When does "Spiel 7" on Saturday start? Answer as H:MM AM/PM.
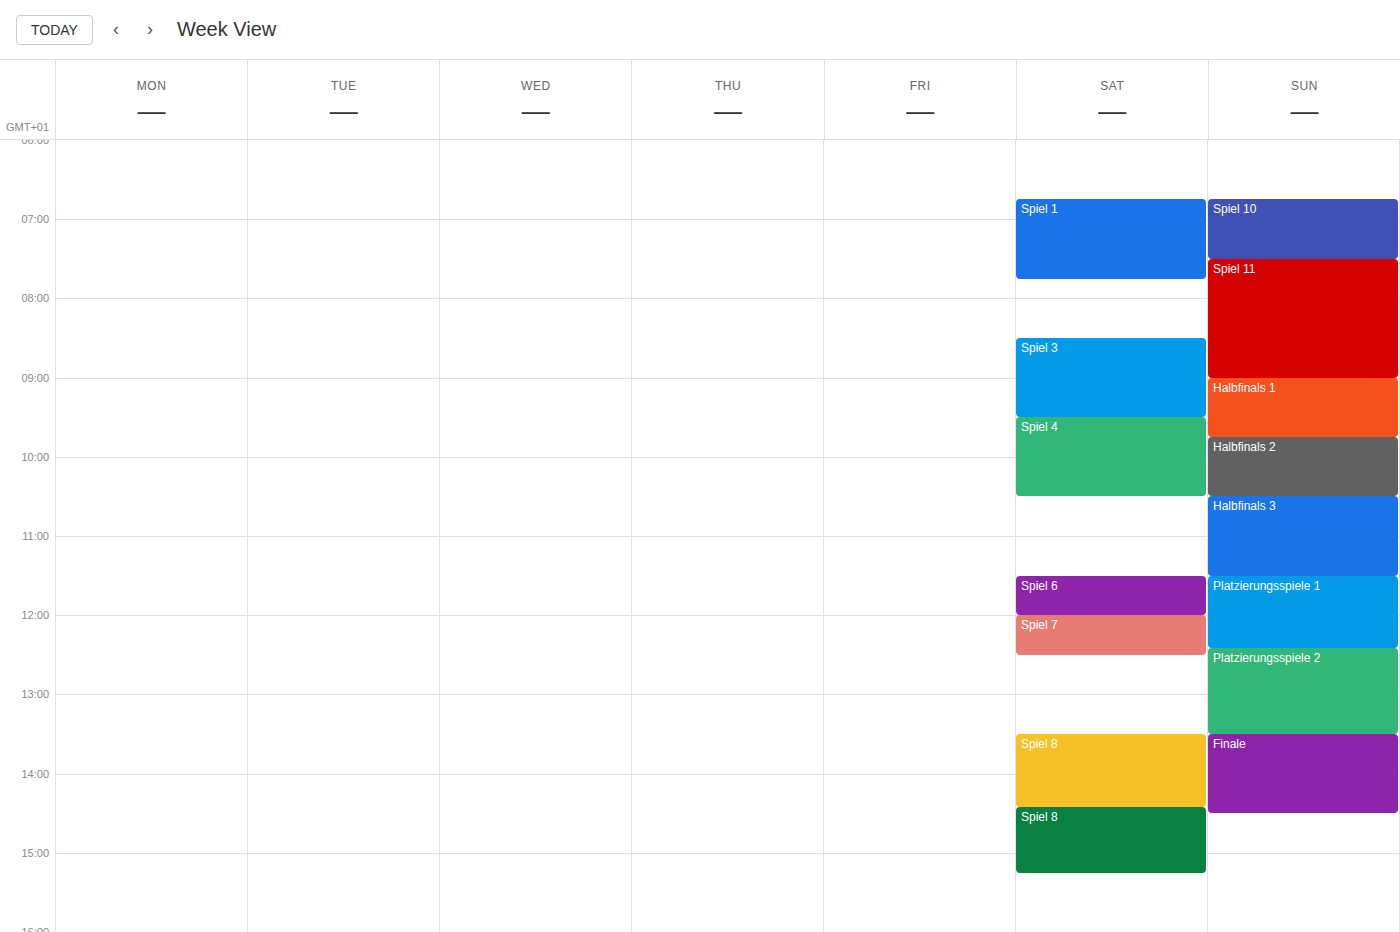
12:00 PM